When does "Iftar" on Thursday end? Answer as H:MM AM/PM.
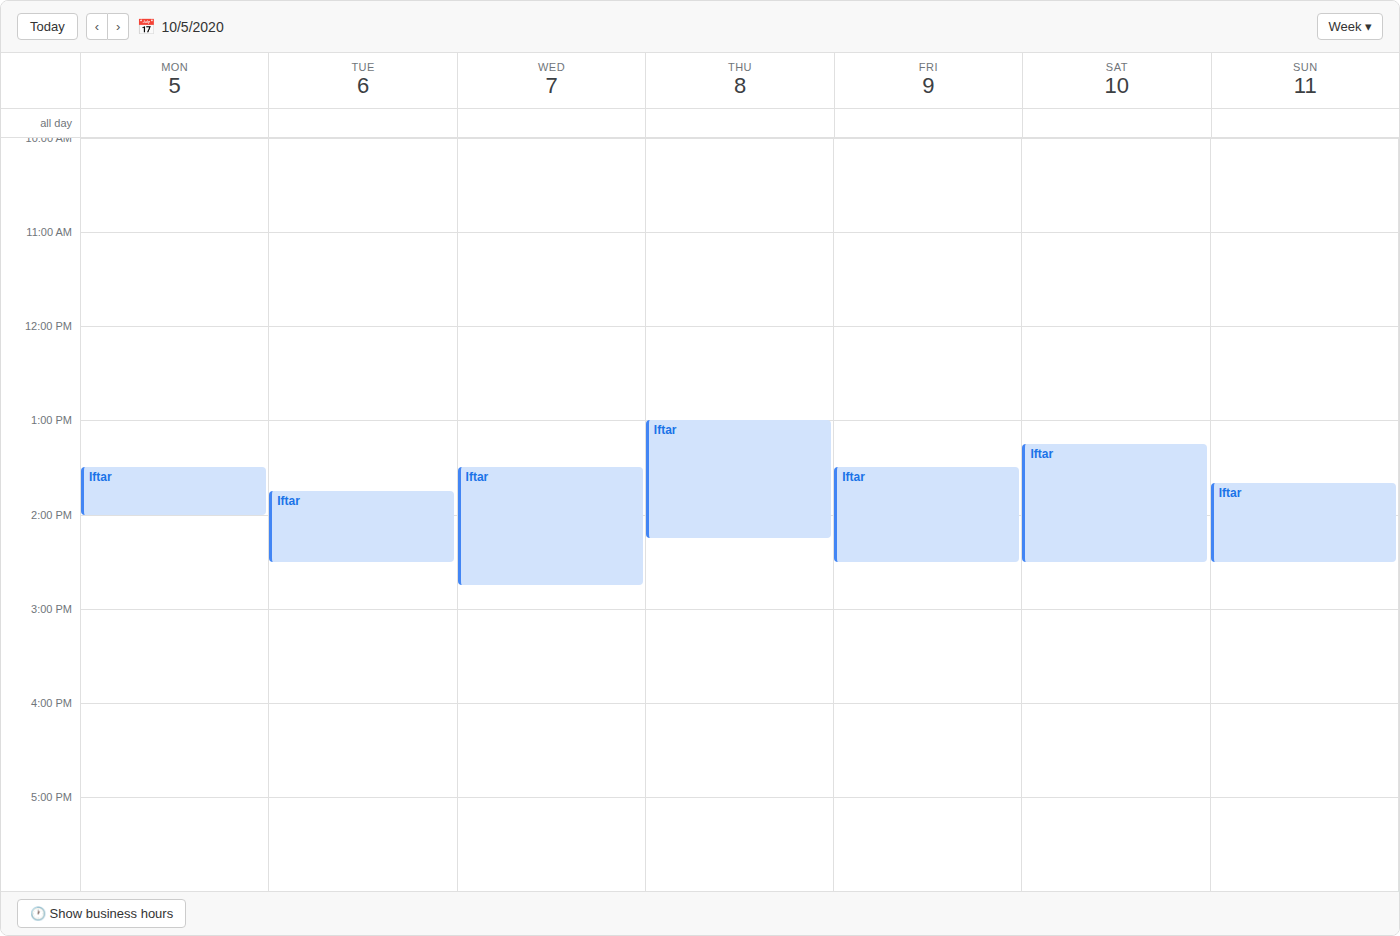
2:15 PM